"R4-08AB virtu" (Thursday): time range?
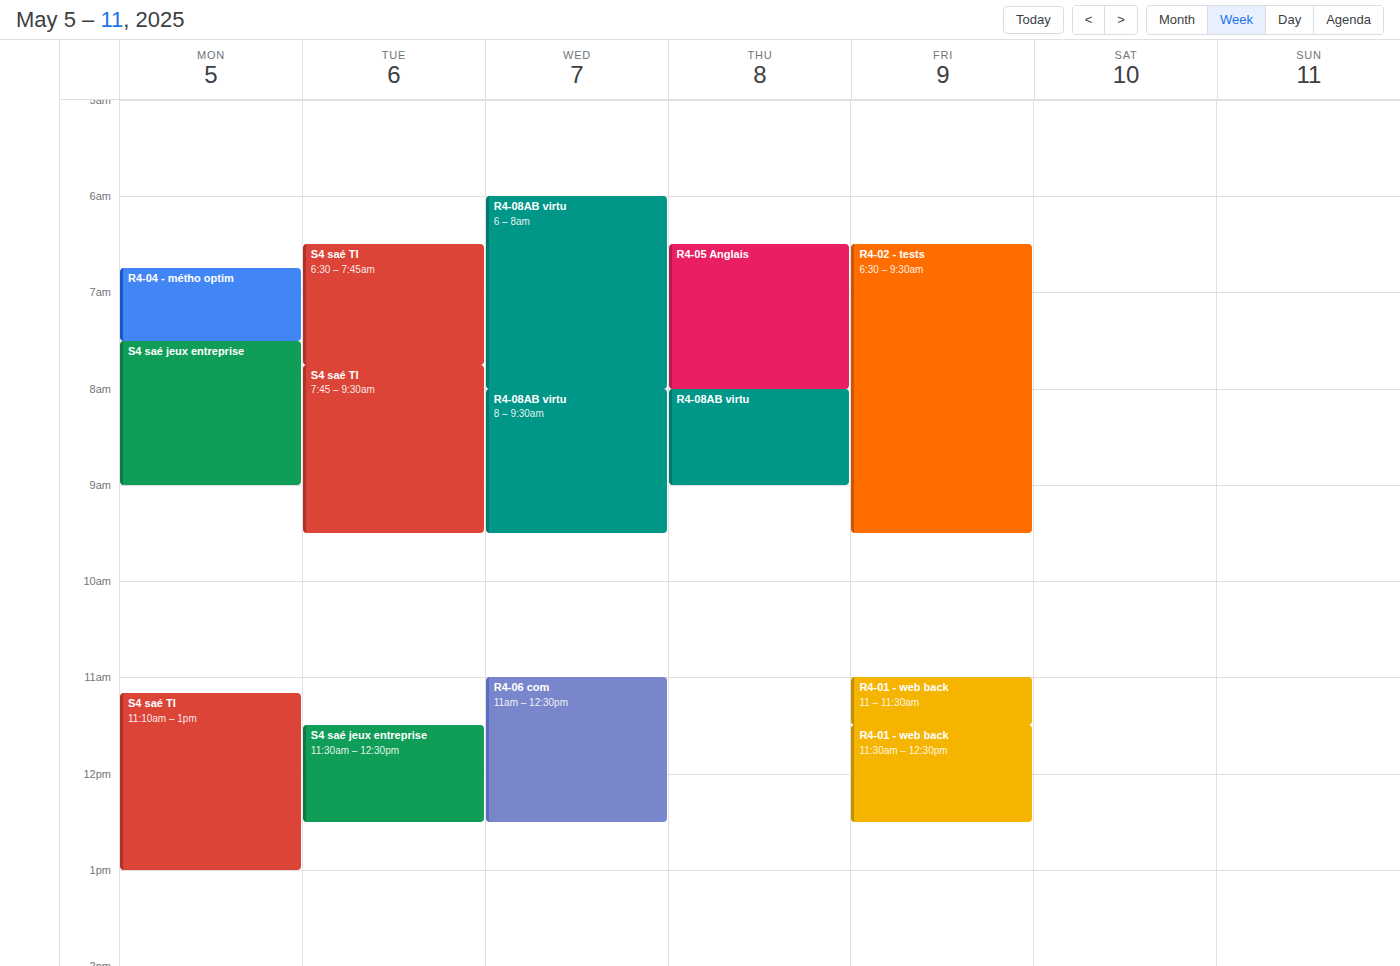
8:00 AM to 9:00 AM